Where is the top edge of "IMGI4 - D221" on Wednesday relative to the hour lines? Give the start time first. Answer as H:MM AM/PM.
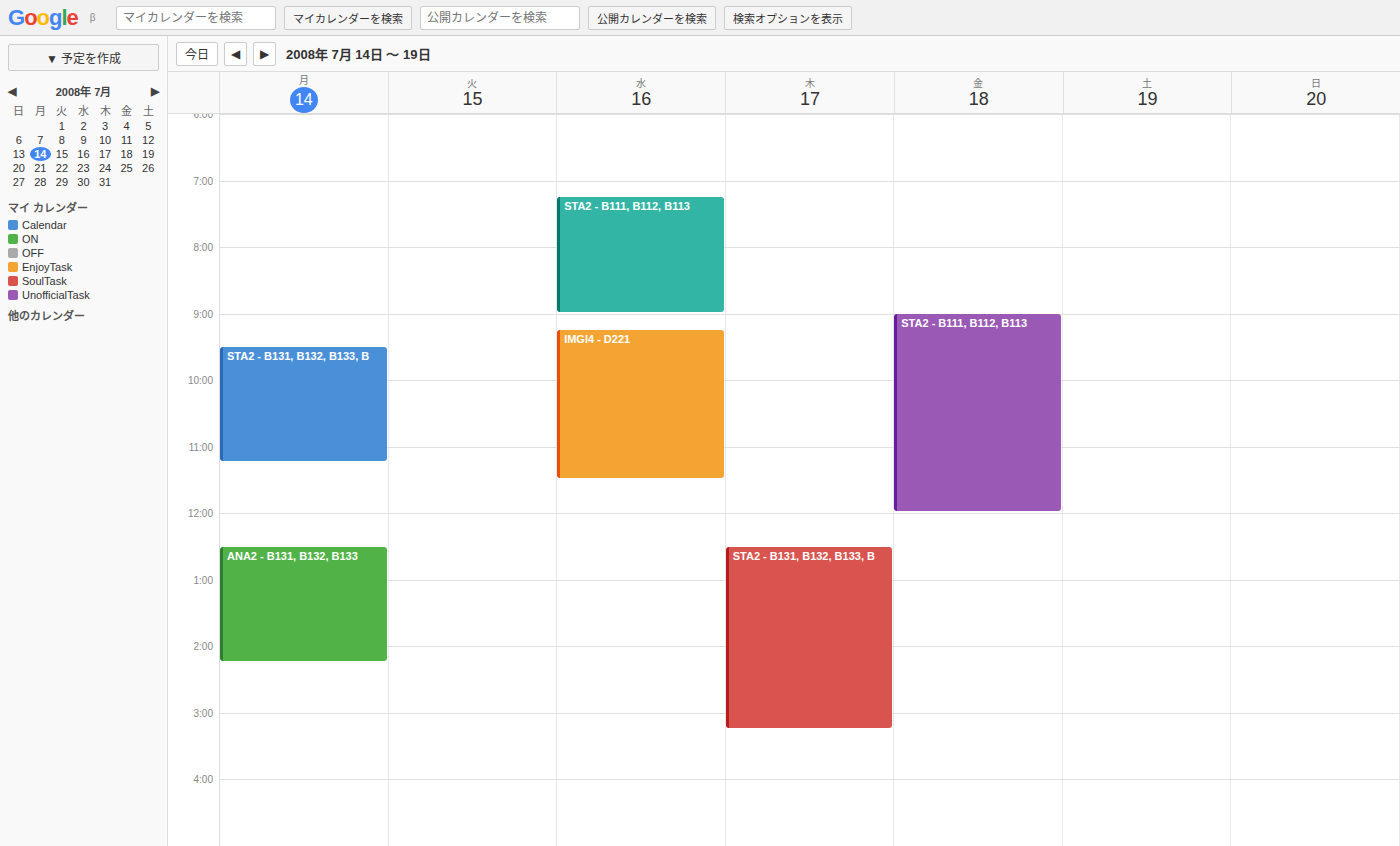
9:15 AM -- neither: a quarter of the way from the 9 AM line to the 10 AM line.